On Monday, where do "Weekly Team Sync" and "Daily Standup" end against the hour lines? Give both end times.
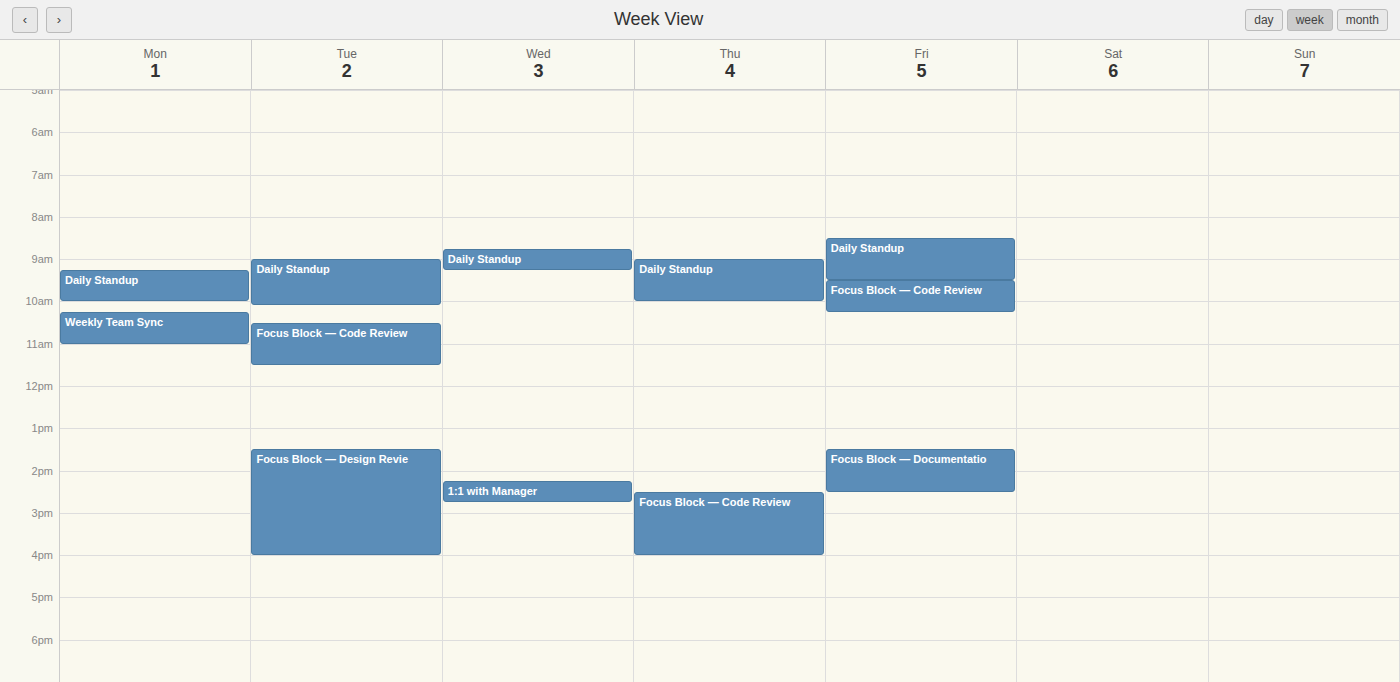
"Weekly Team Sync": 11:00 AM, exactly on the 11 AM line. "Daily Standup": 10:00 AM, exactly on the 10 AM line.